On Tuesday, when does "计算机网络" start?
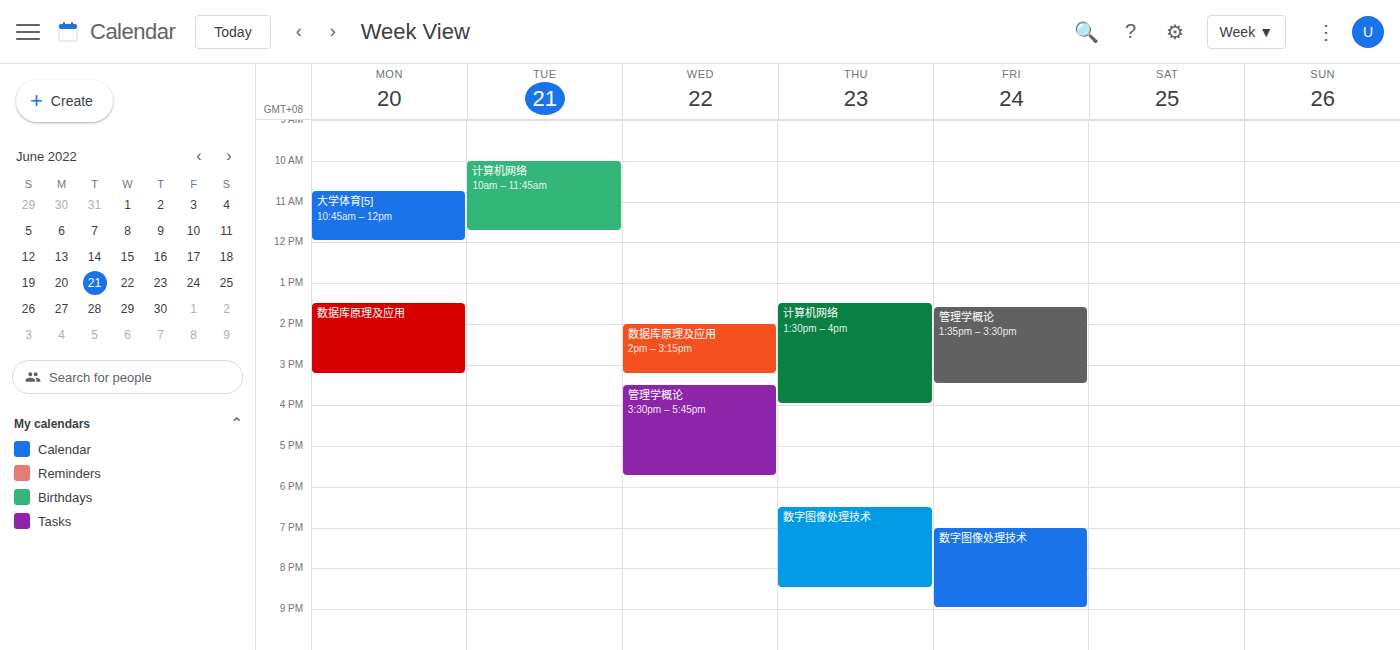
10:00 AM